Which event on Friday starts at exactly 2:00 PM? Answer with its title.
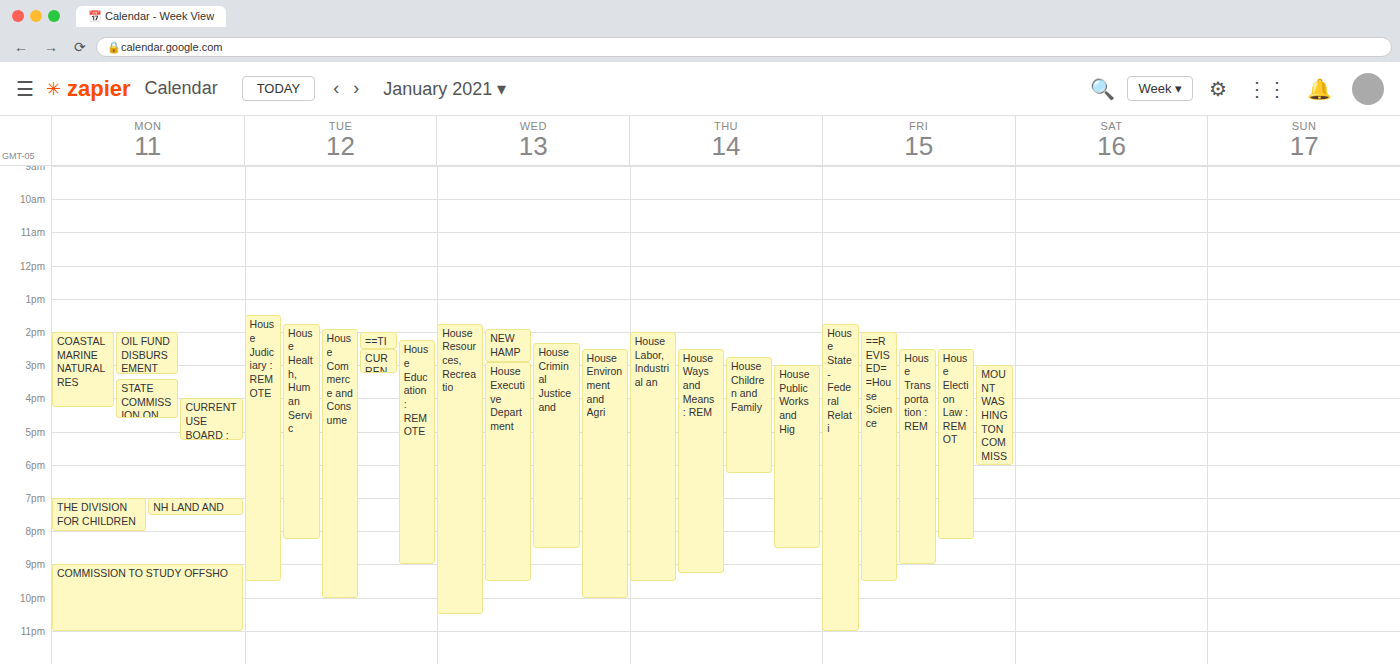
"==REVISED==House Science"